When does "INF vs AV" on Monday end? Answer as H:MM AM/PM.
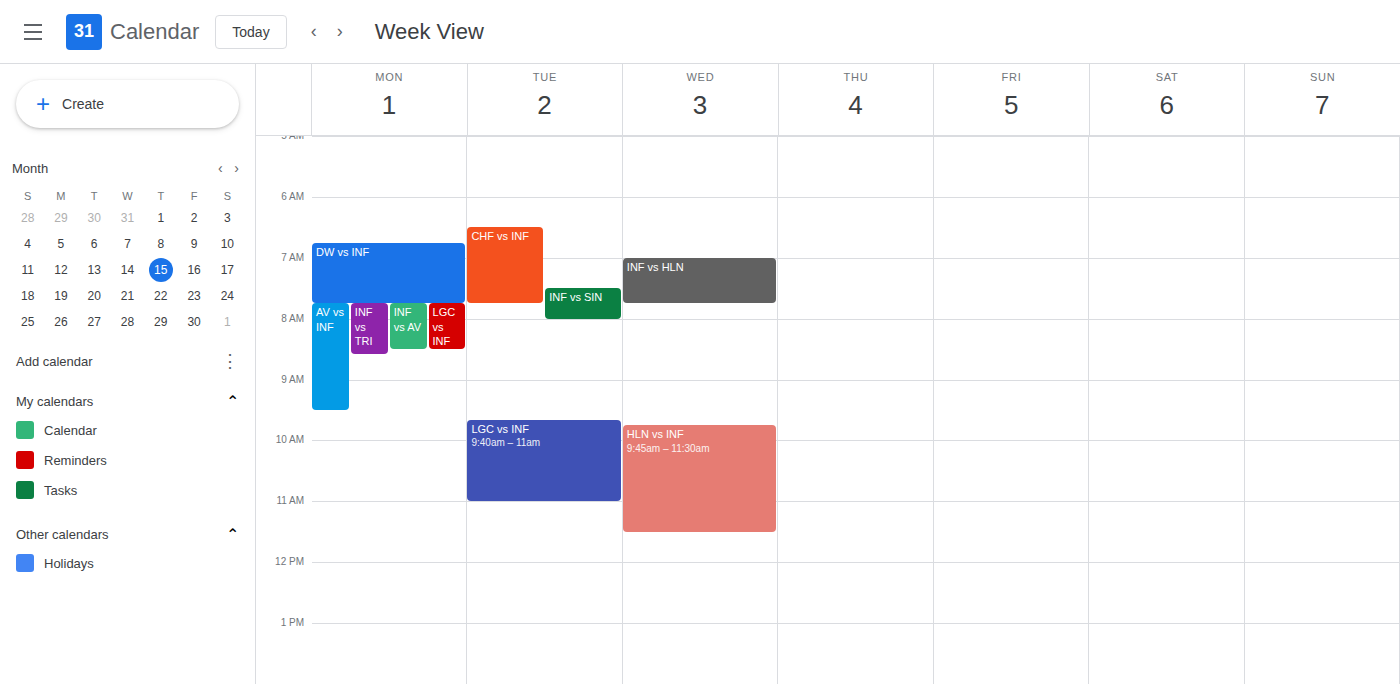
8:30 AM